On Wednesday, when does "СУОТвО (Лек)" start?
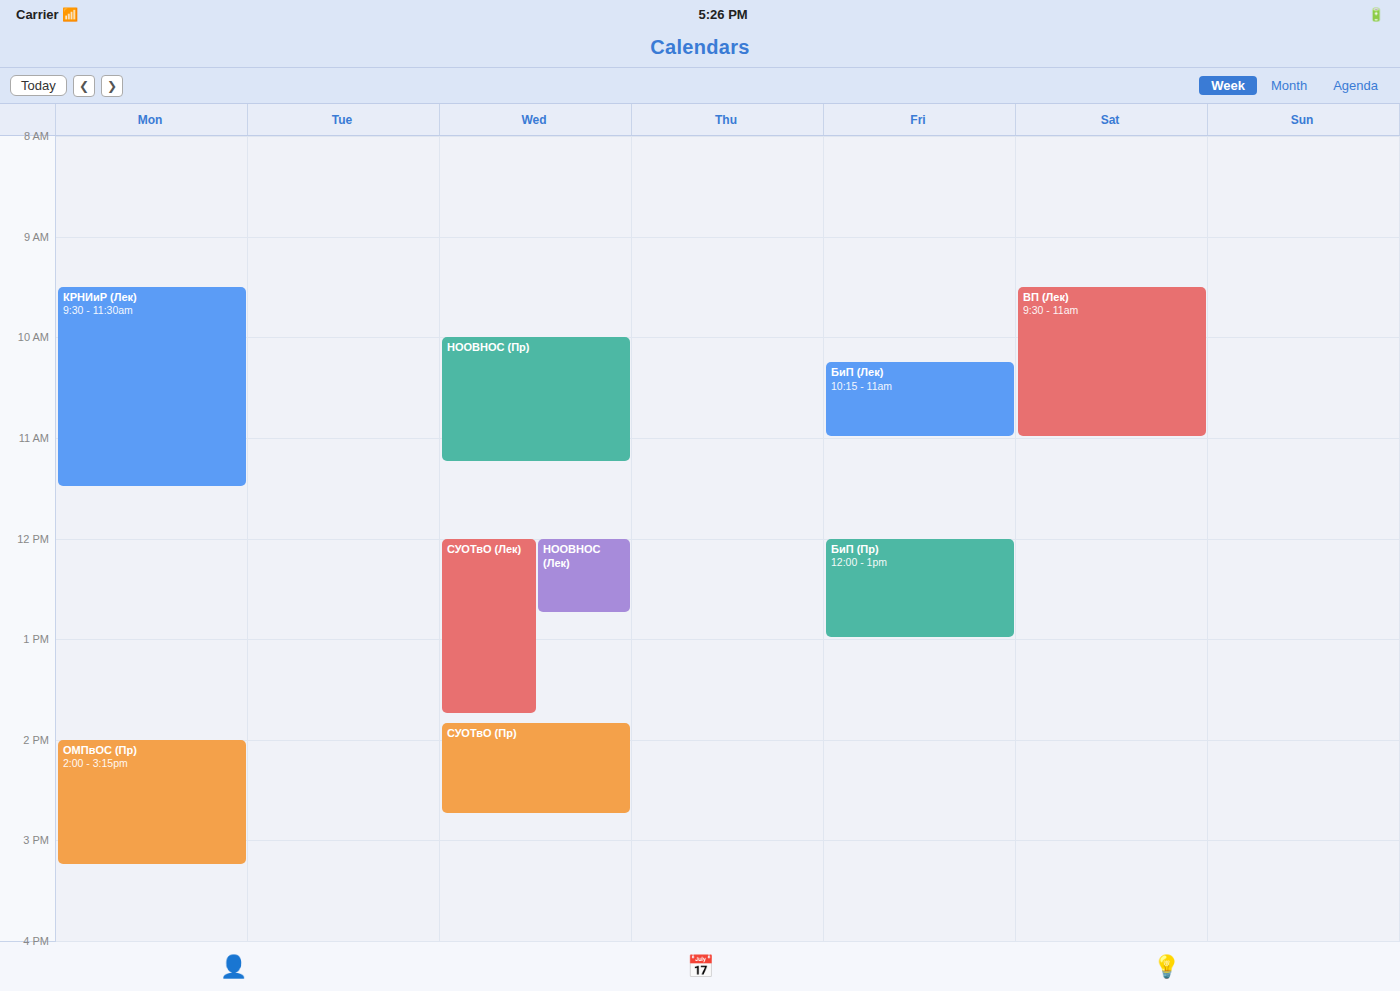
12:00 PM